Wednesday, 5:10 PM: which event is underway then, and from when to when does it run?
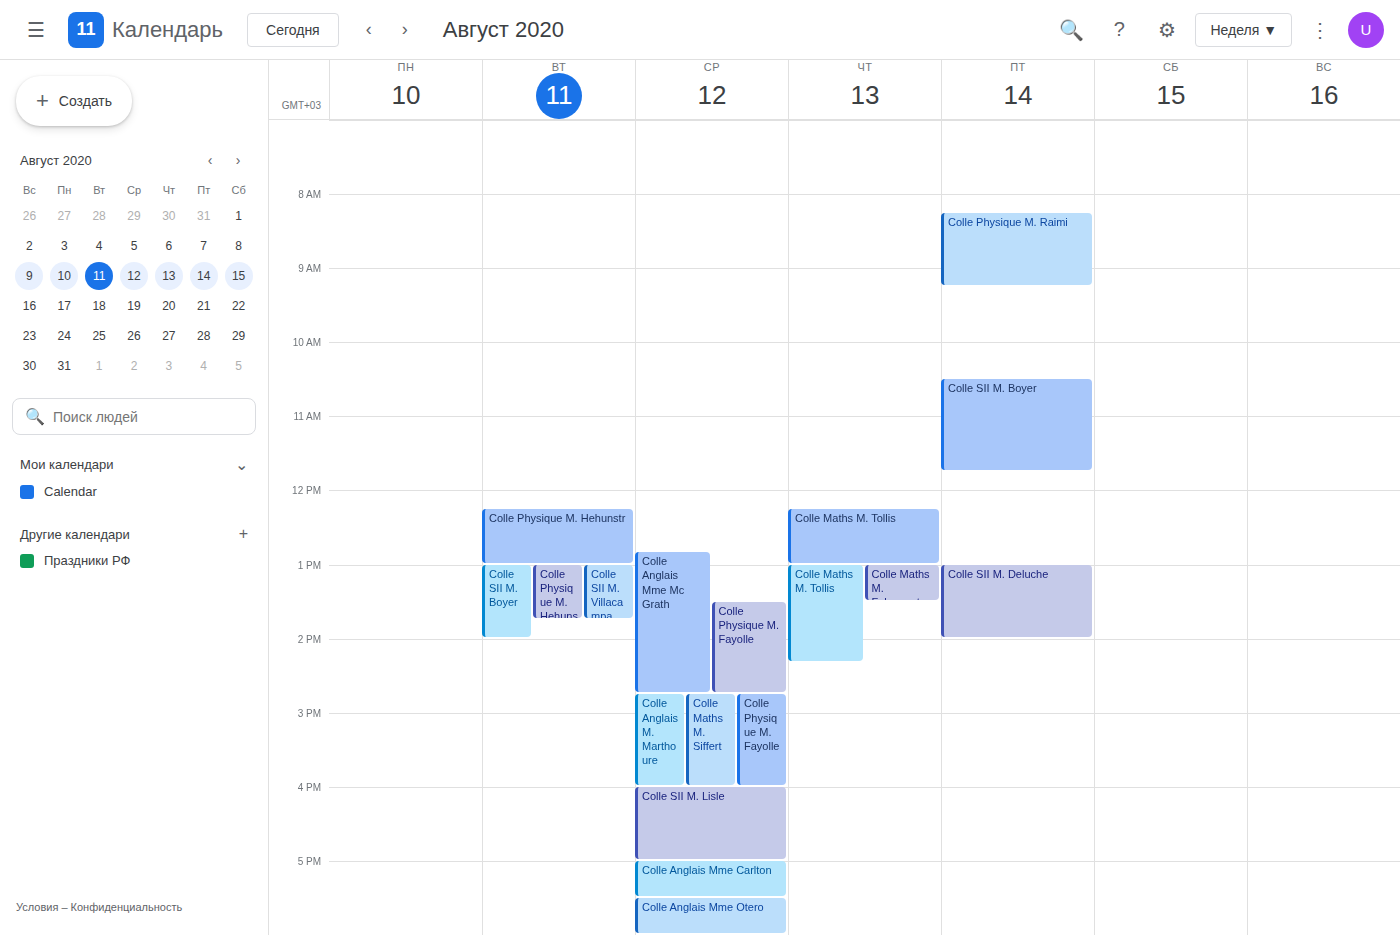
"Colle Anglais Mme Carlton", 5:00 PM to 5:30 PM